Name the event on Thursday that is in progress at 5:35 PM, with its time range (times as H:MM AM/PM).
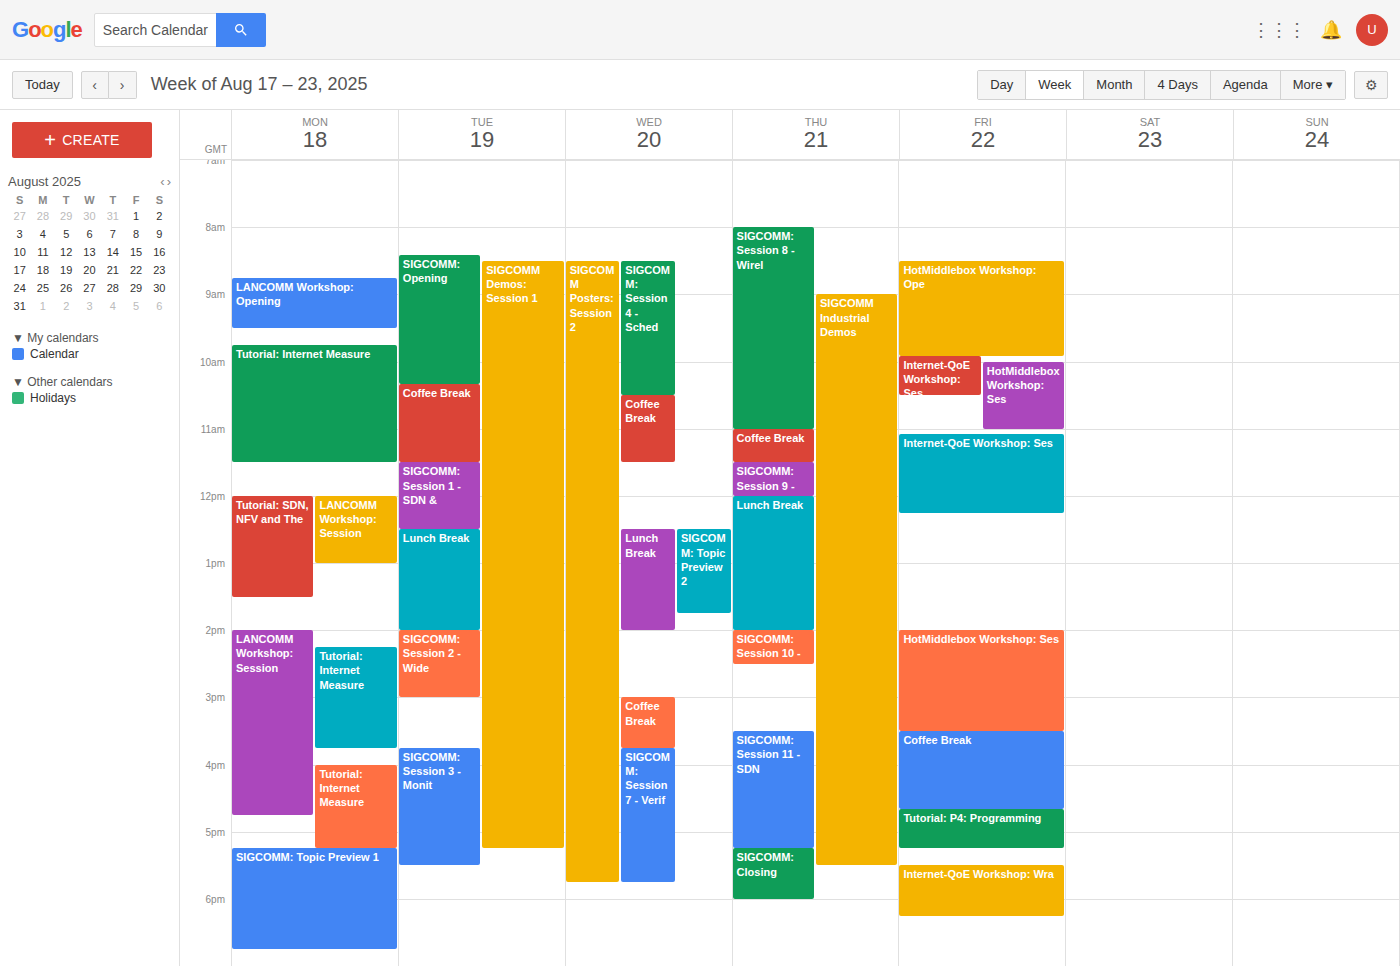
"SIGCOMM: Closing", 5:15 PM to 6:00 PM